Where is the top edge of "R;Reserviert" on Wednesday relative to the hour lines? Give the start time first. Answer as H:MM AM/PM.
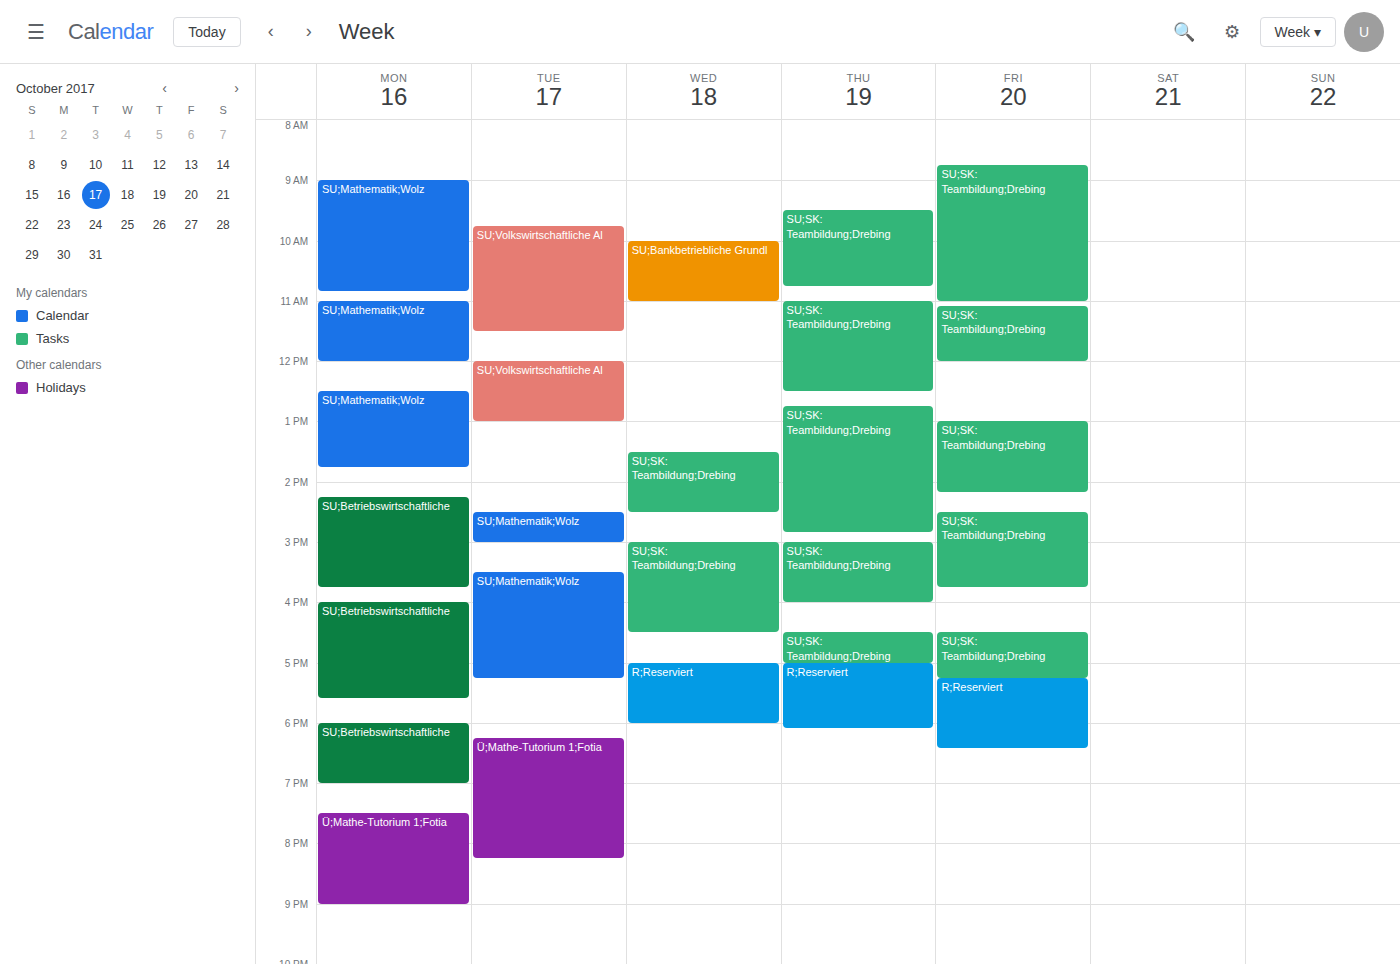
5:00 PM -- exactly on the 5 PM line.